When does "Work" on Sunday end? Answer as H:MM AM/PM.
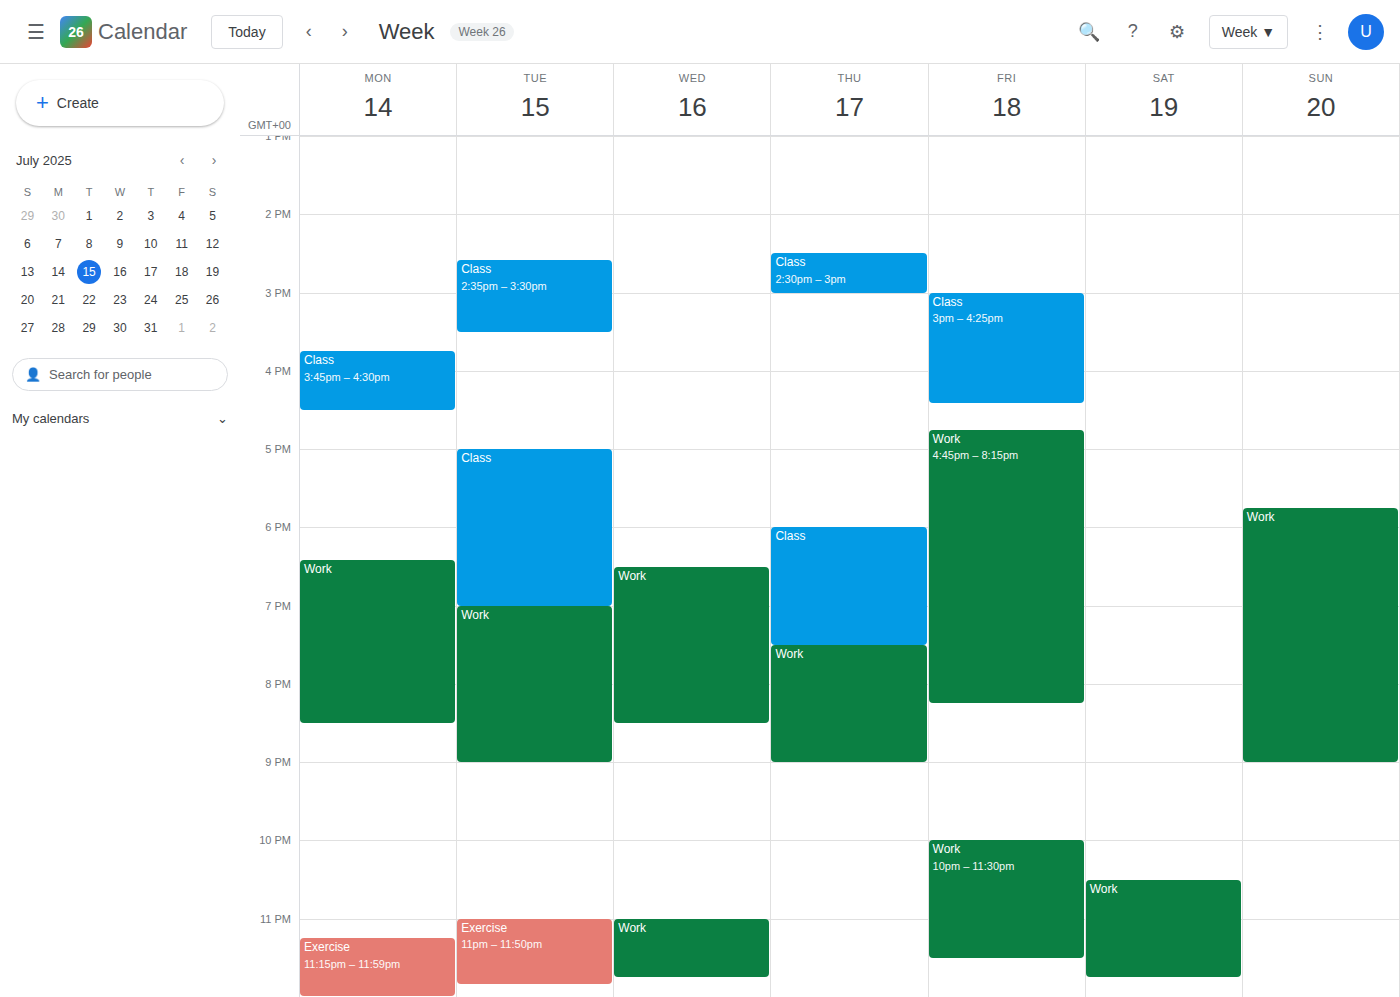
9:00 PM